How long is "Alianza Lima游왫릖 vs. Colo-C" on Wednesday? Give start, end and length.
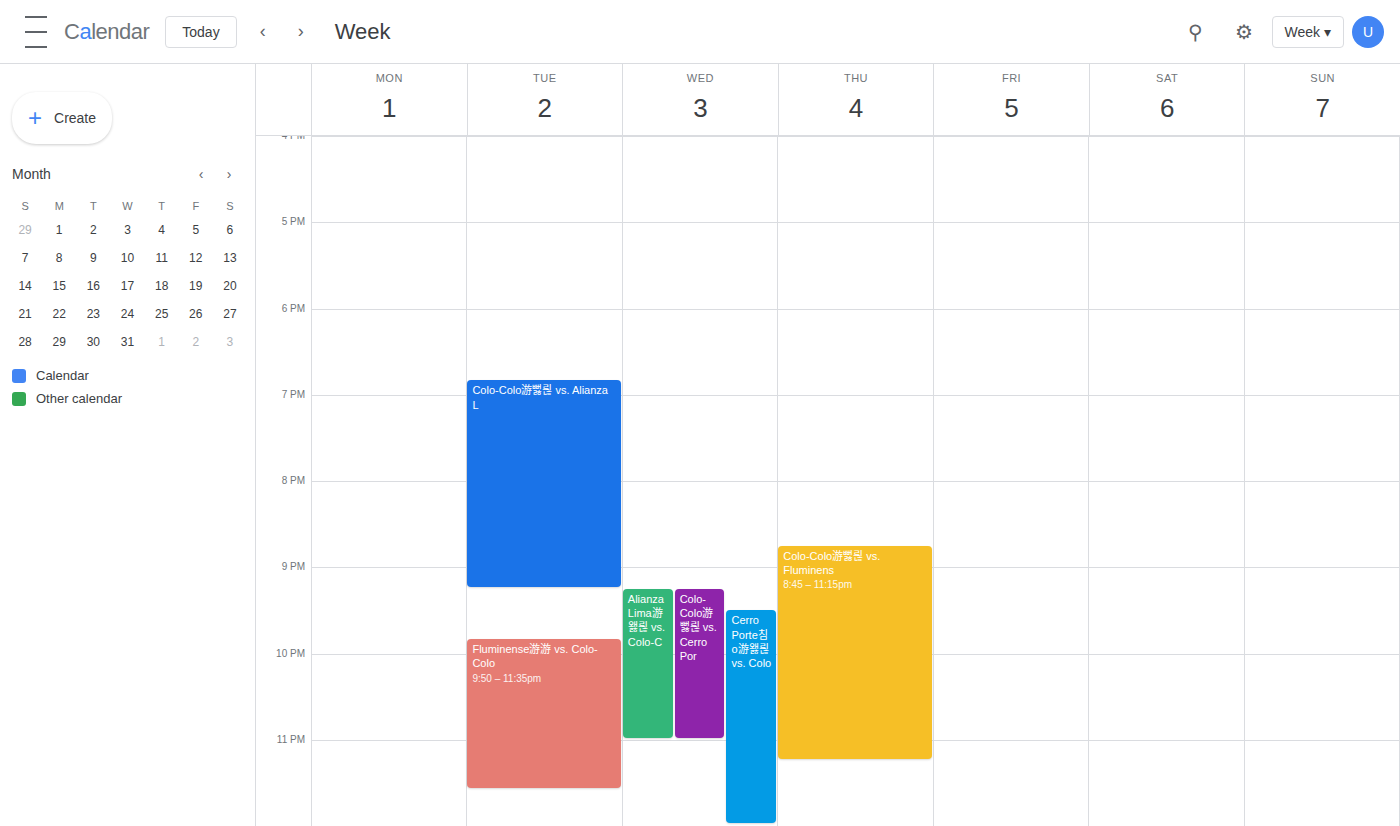
21:15 to 23:00, 1 hour 45 minutes